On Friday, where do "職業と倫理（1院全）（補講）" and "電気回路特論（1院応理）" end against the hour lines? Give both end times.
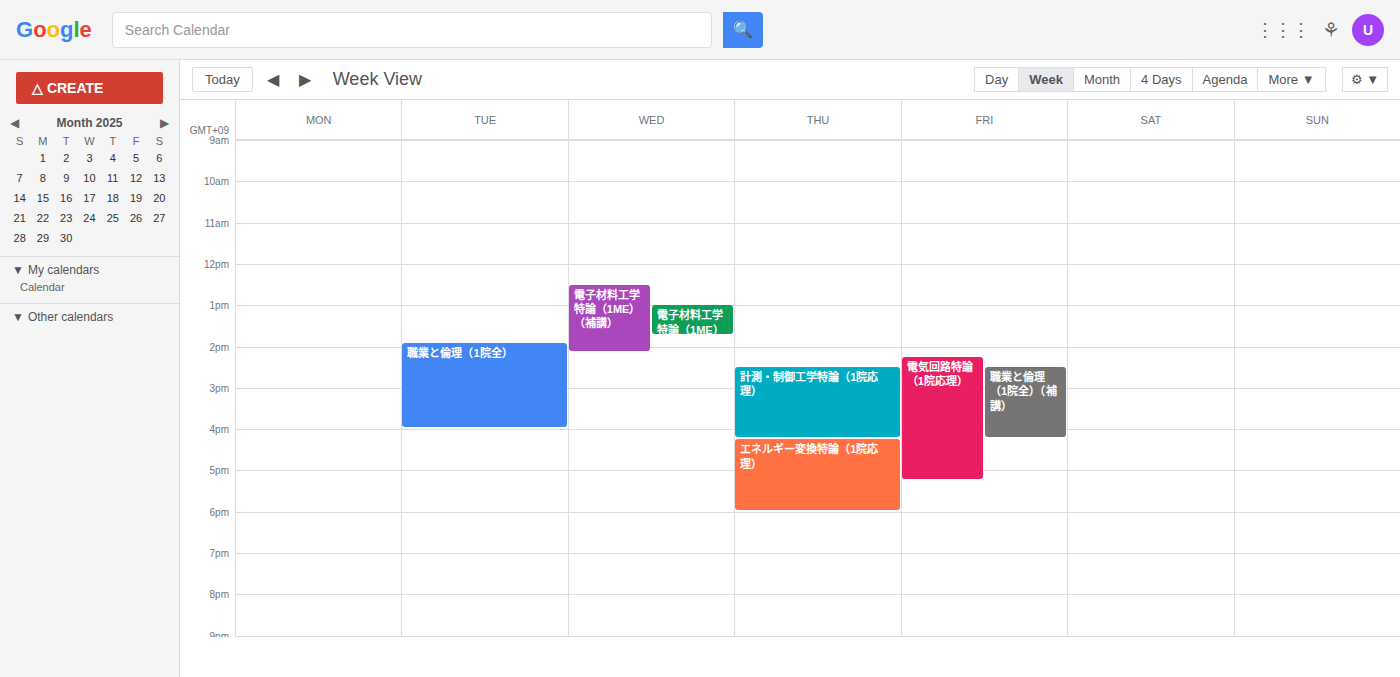
"職業と倫理（1院全）（補講）": 4:15 PM, neither: a quarter of the way from the 4 PM line to the 5 PM line. "電気回路特論（1院応理）": 5:15 PM, neither: a quarter of the way from the 5 PM line to the 6 PM line.